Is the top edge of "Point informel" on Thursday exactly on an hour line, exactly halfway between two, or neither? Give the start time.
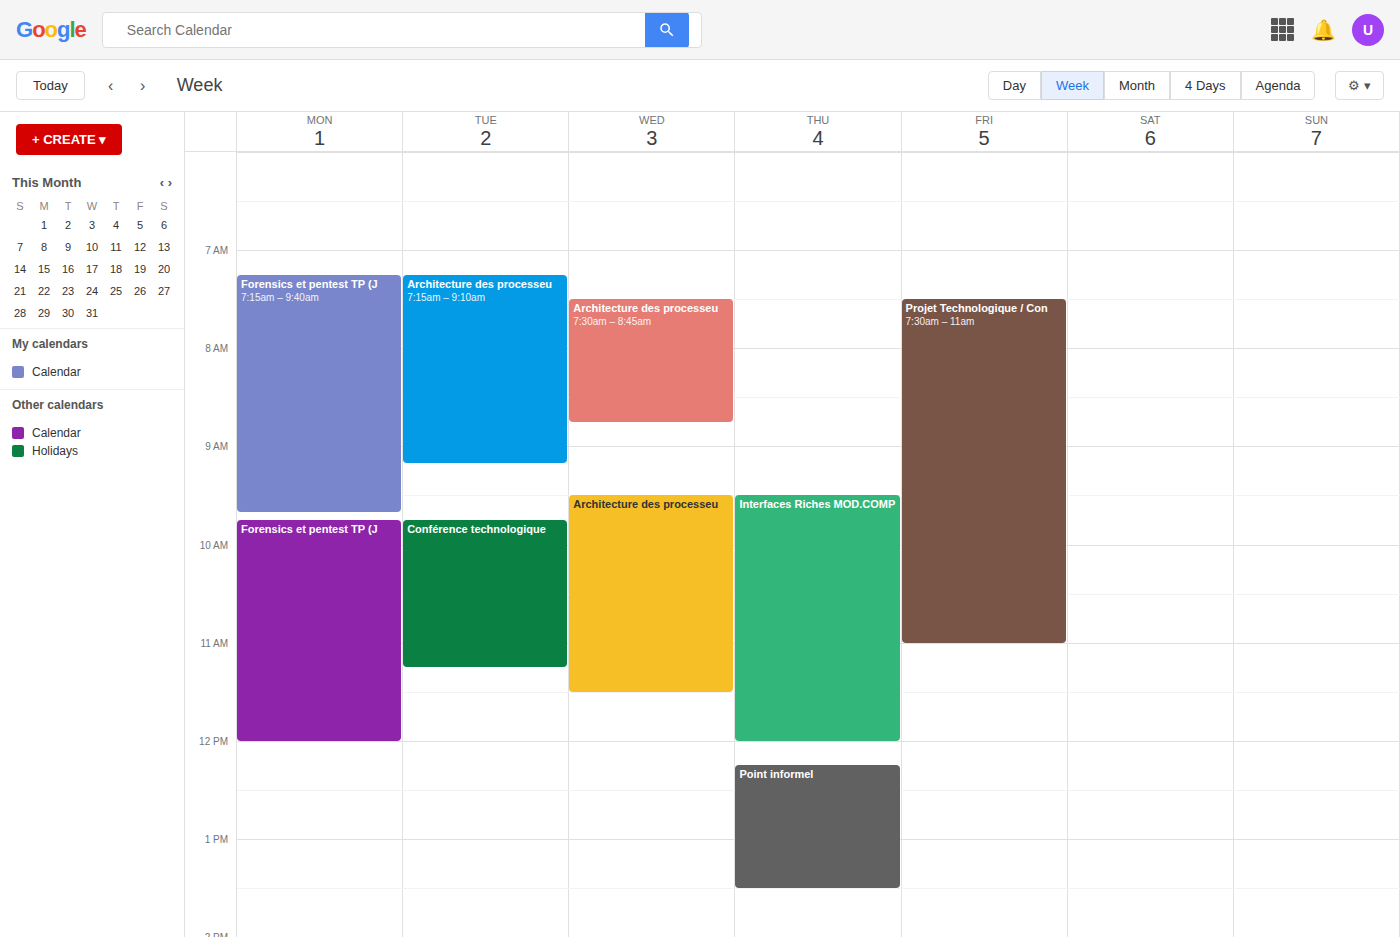
12:15 PM -- neither: a quarter of the way from the 12 PM line to the 1 PM line.